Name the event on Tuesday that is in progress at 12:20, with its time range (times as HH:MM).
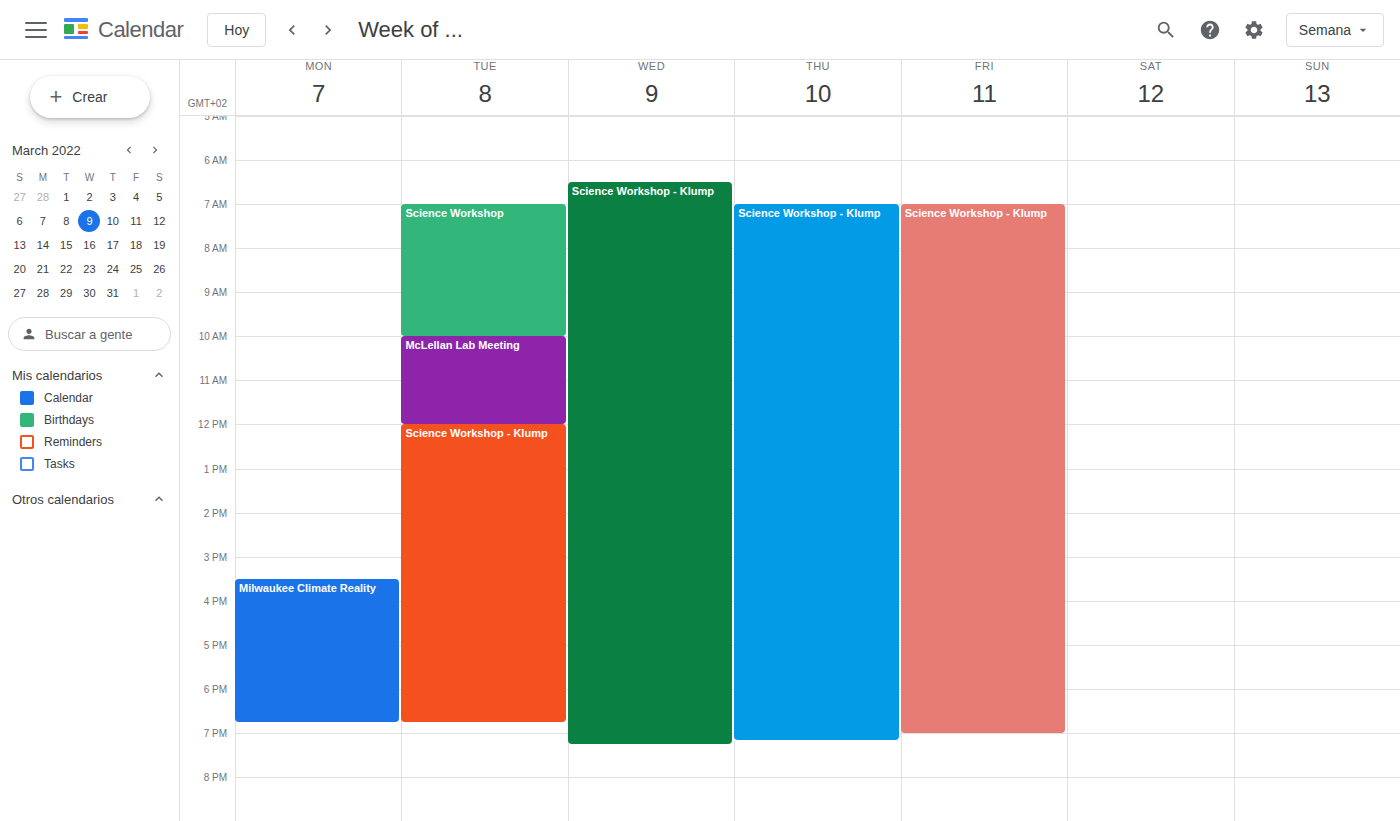
"Science Workshop - Klump", 12:00 to 18:45